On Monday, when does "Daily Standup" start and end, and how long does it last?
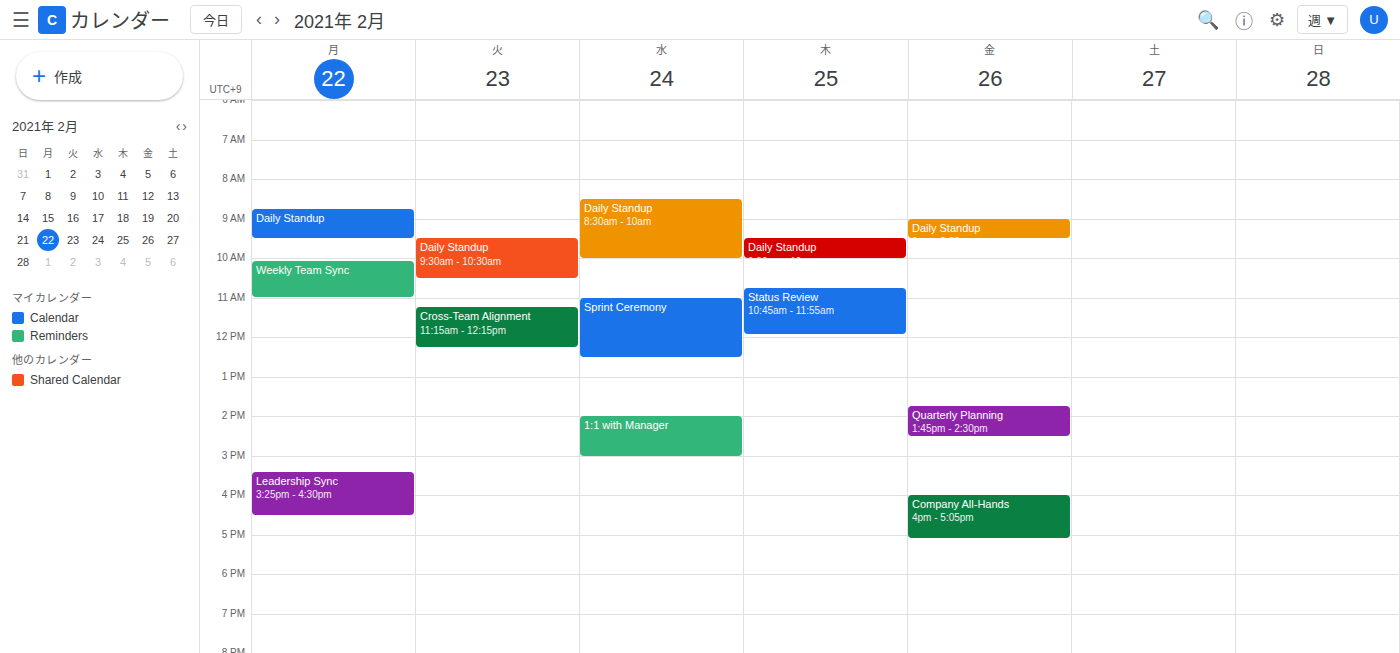
8:45 AM to 9:30 AM, 45 minutes